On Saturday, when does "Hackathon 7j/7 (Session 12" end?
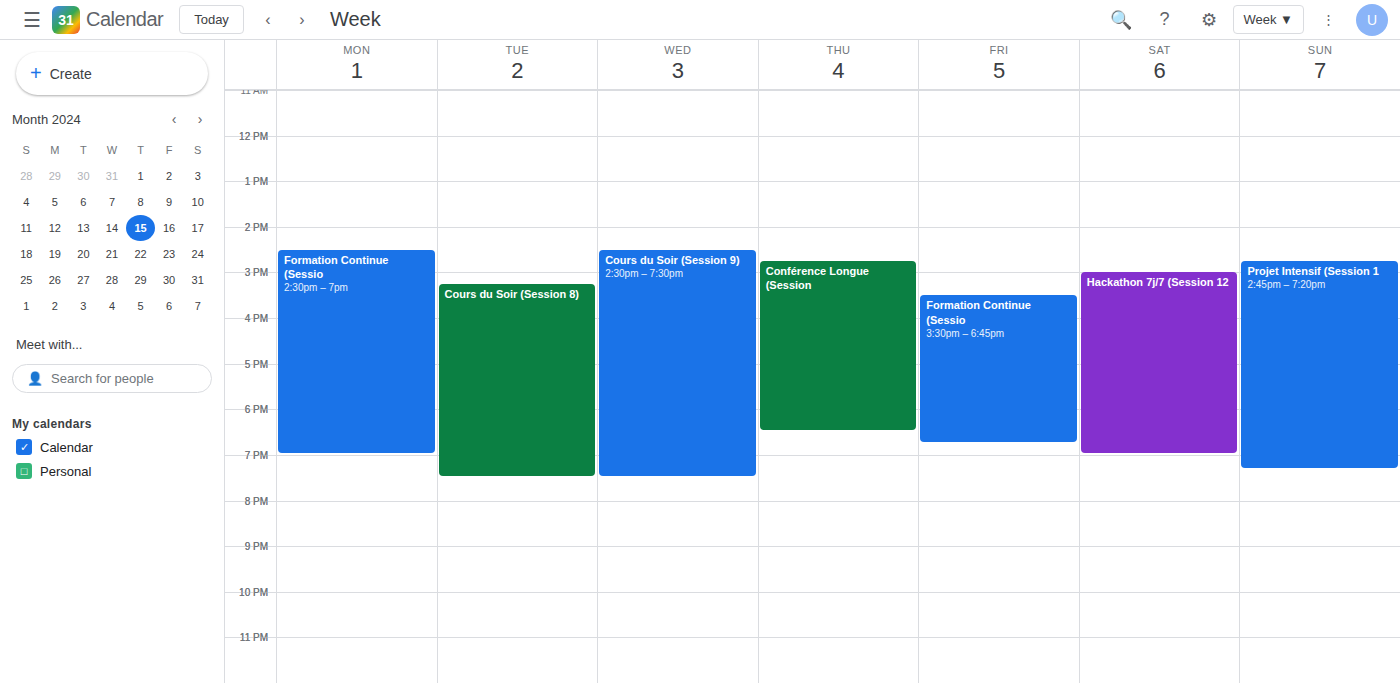
7:00 PM